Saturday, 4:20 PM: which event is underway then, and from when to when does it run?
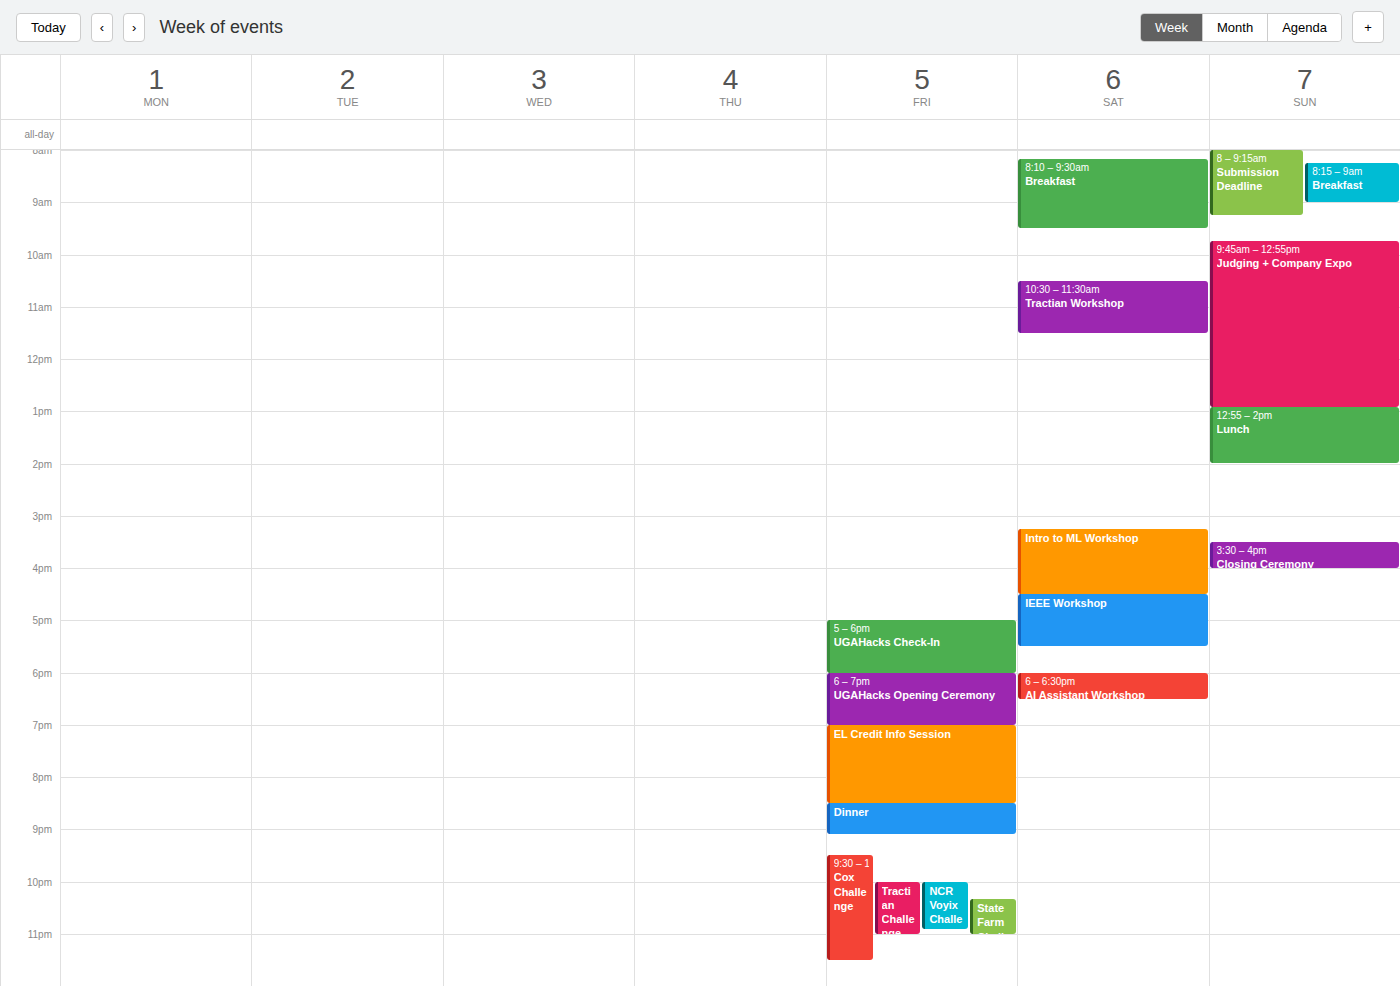
"Intro to ML Workshop", 3:15 PM to 4:30 PM